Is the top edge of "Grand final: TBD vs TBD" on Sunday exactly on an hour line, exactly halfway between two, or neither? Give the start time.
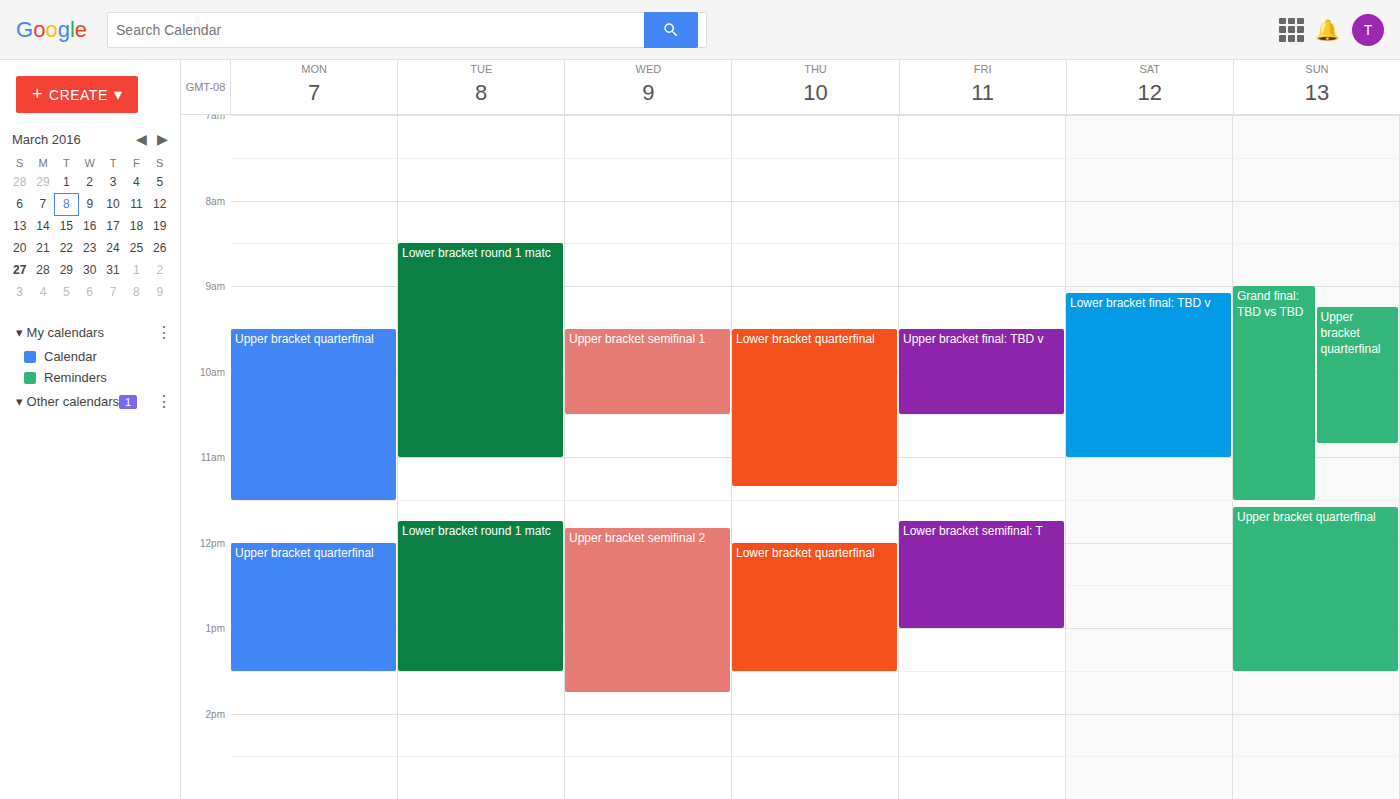
9:00 AM -- exactly on the 9 AM line.